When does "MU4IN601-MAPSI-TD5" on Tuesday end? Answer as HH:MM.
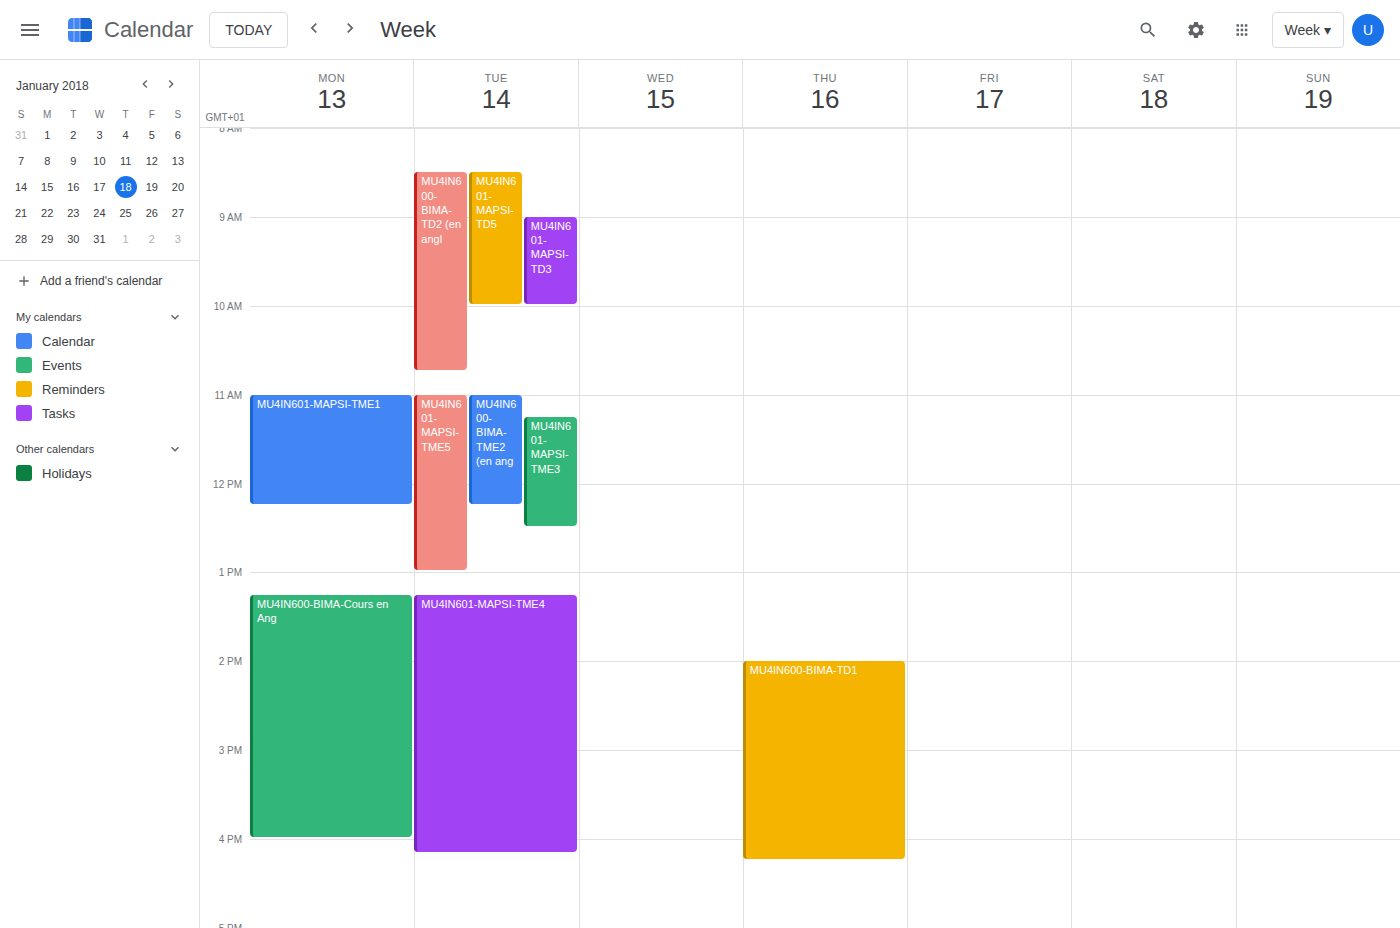
10:00